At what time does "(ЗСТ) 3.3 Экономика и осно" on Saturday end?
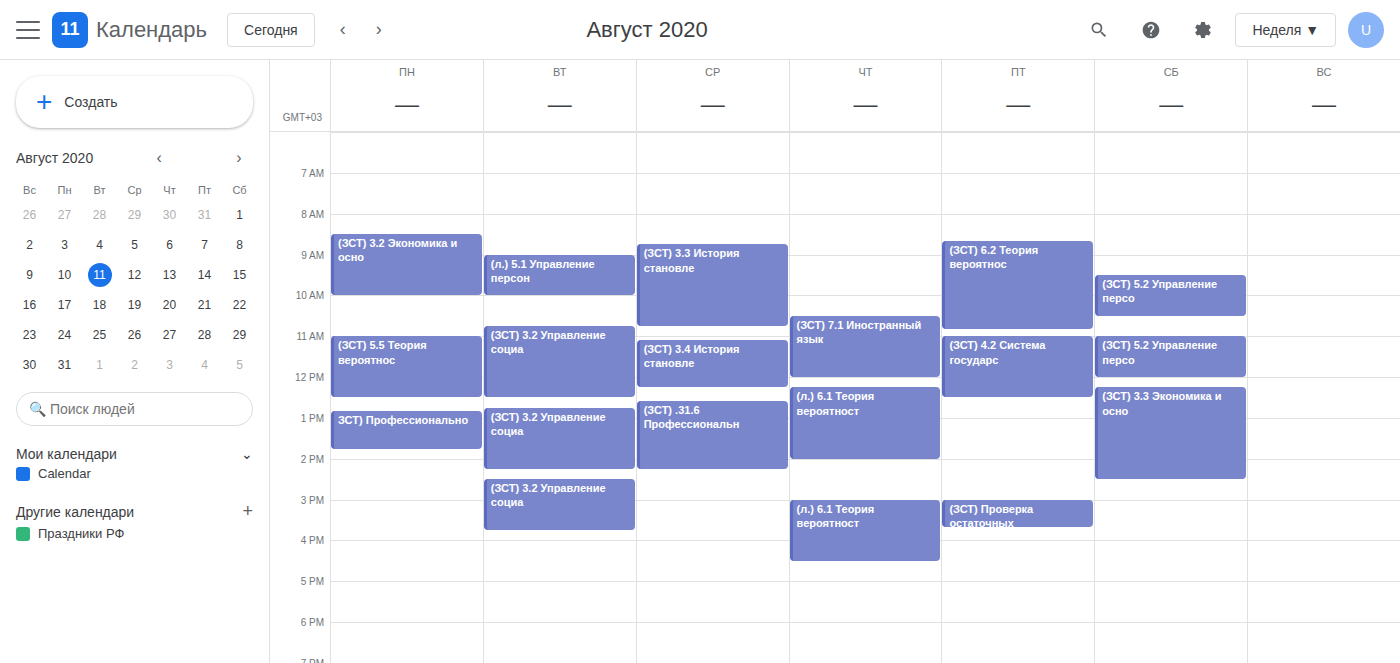
2:30 PM